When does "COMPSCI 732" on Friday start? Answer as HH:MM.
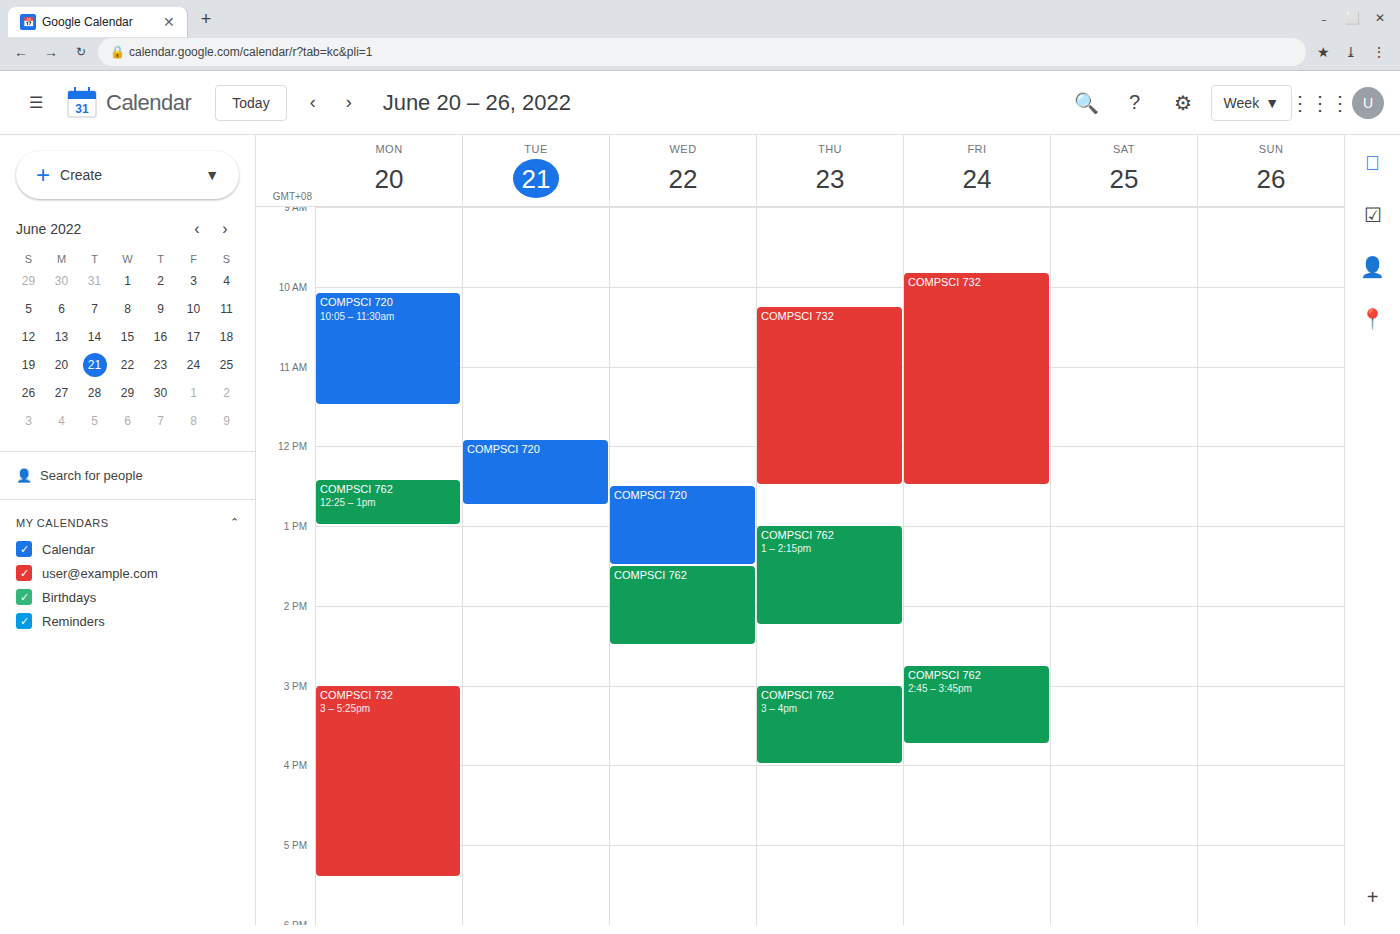
09:50